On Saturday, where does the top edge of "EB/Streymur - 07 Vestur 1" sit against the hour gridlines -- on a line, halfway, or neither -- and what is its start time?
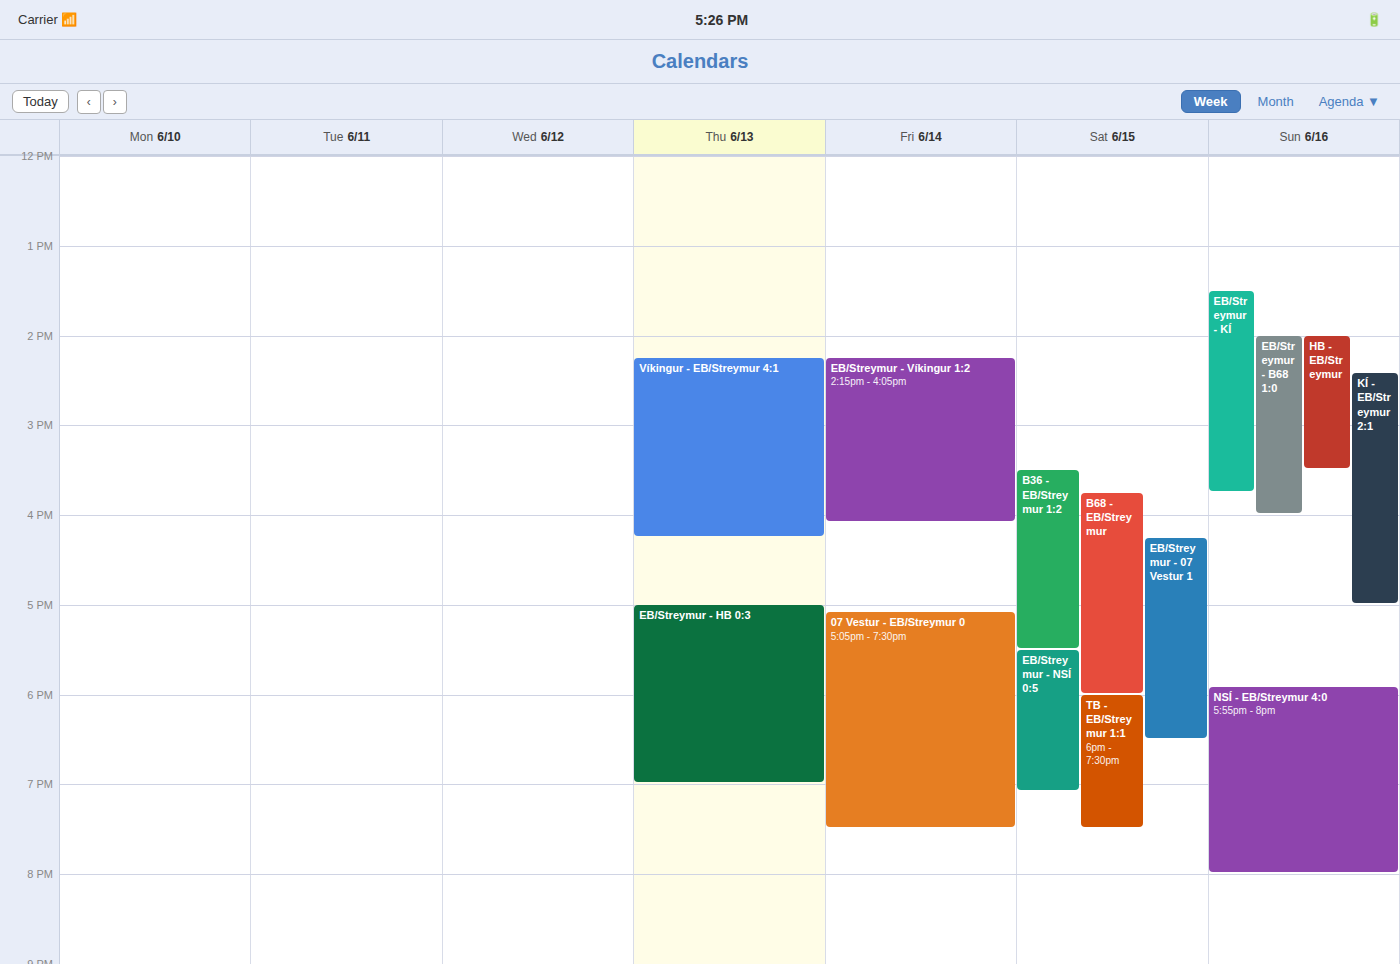
4:15 PM -- neither: a quarter of the way from the 4 PM line to the 5 PM line.